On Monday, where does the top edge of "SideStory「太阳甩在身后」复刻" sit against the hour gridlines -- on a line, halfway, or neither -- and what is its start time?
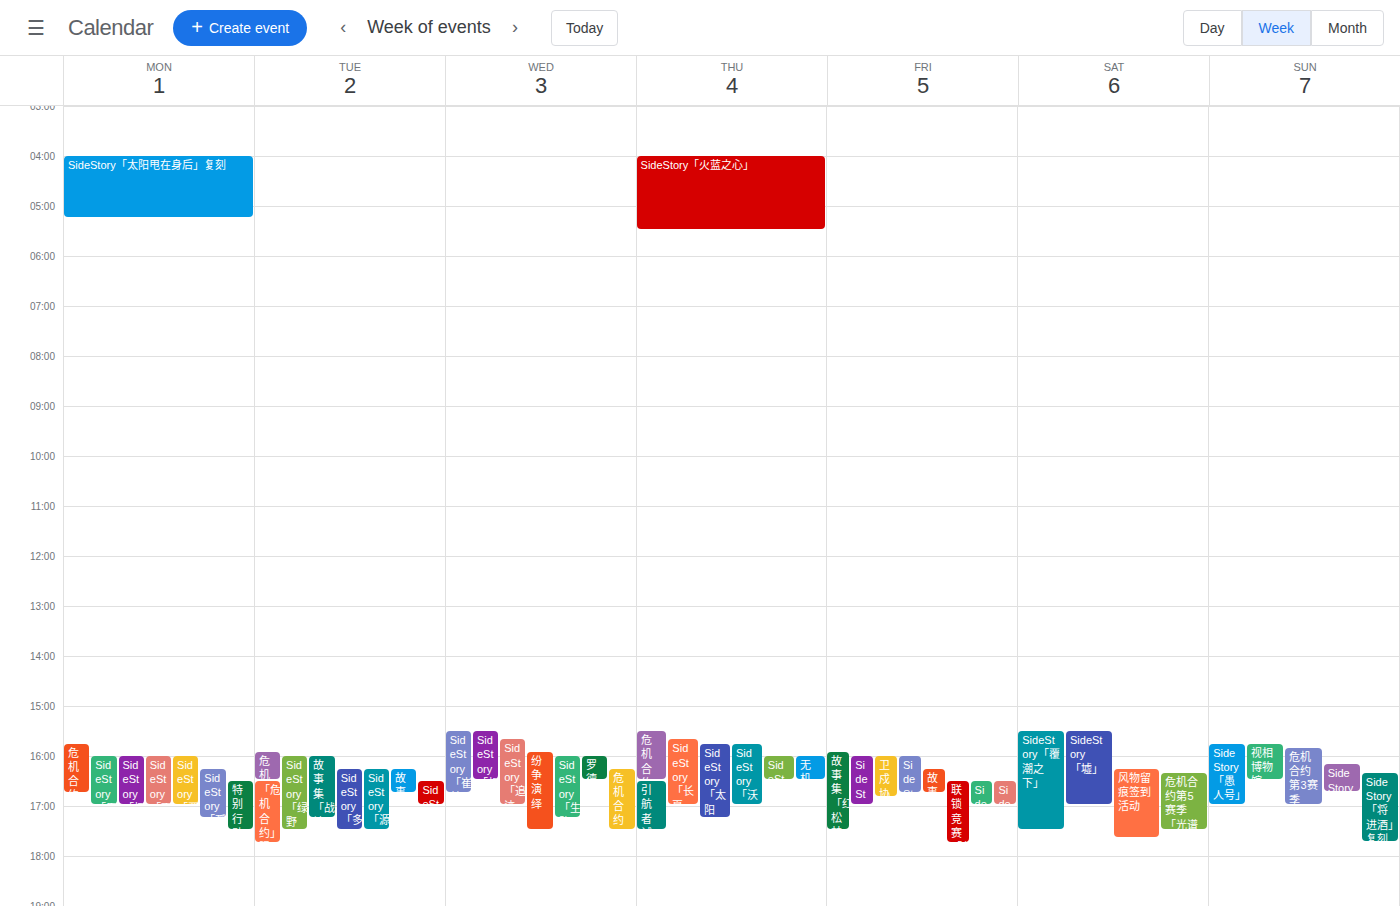
4:00 AM -- exactly on the 4 AM line.